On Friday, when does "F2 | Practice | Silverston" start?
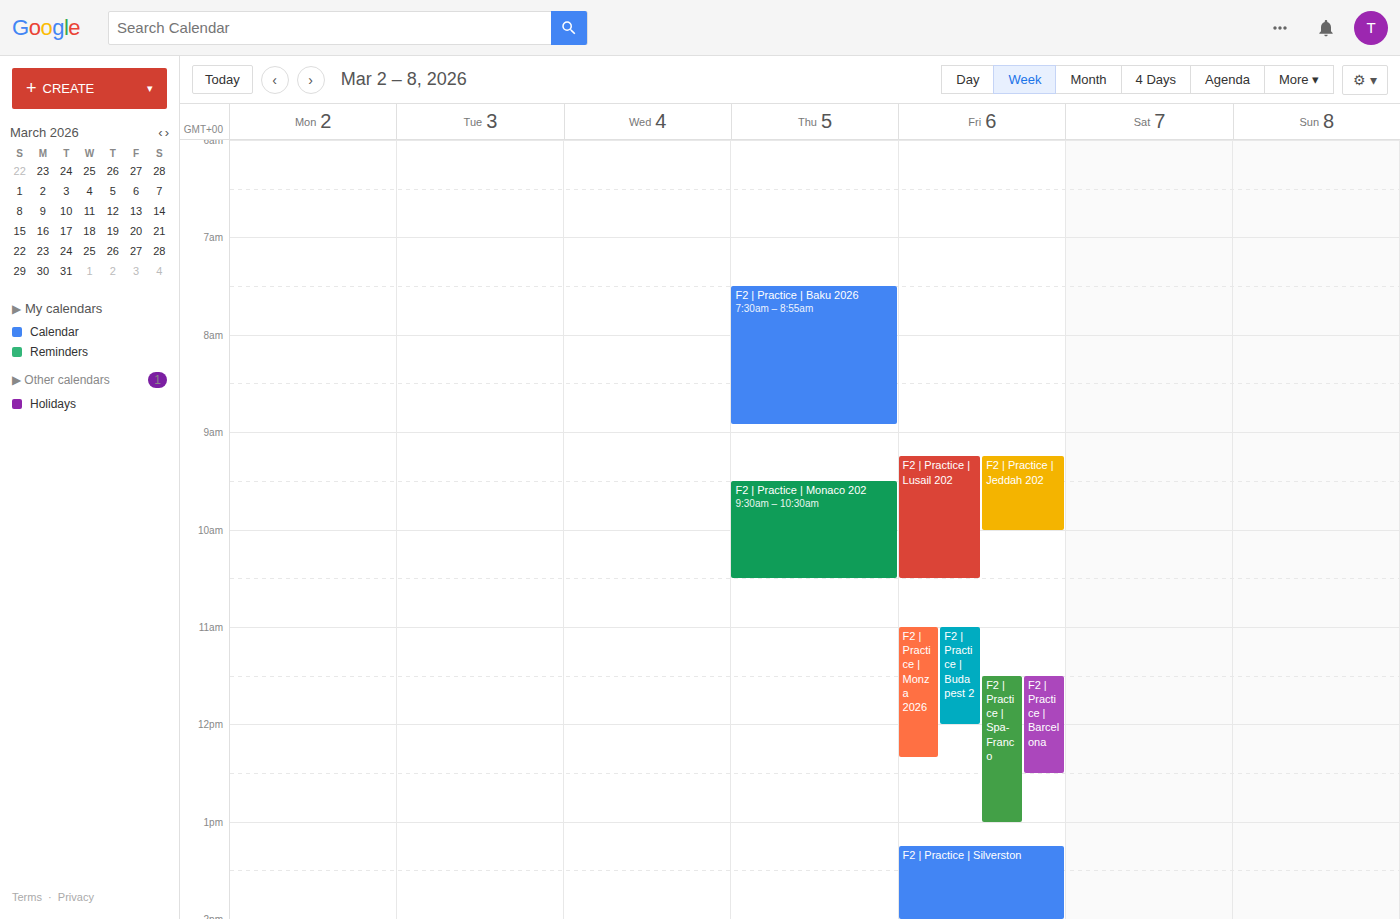
1:15 PM